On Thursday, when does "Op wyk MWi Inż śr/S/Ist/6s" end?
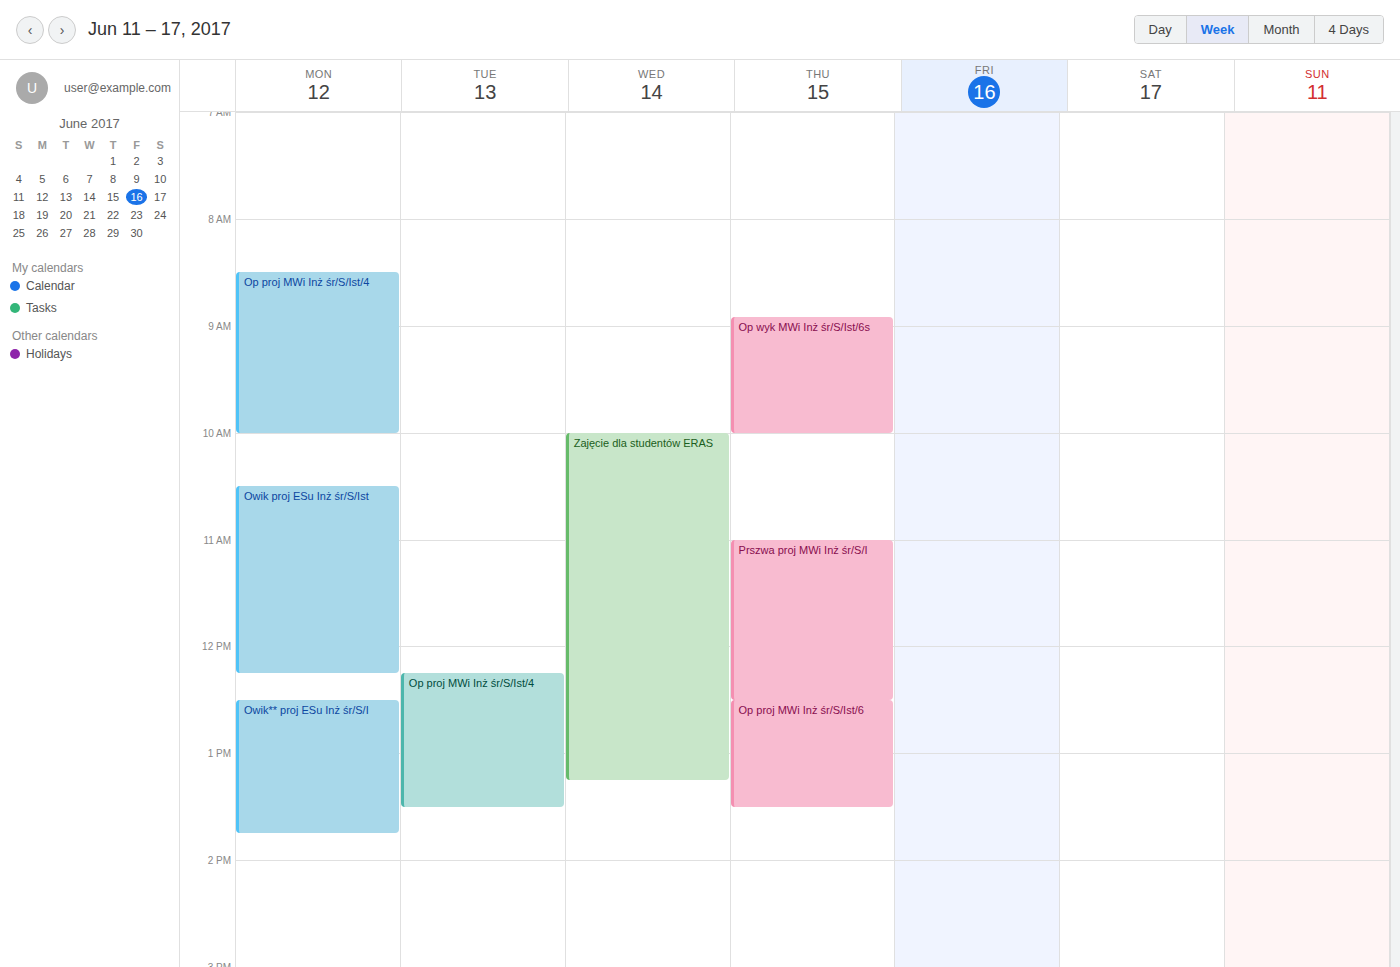
10:00 AM